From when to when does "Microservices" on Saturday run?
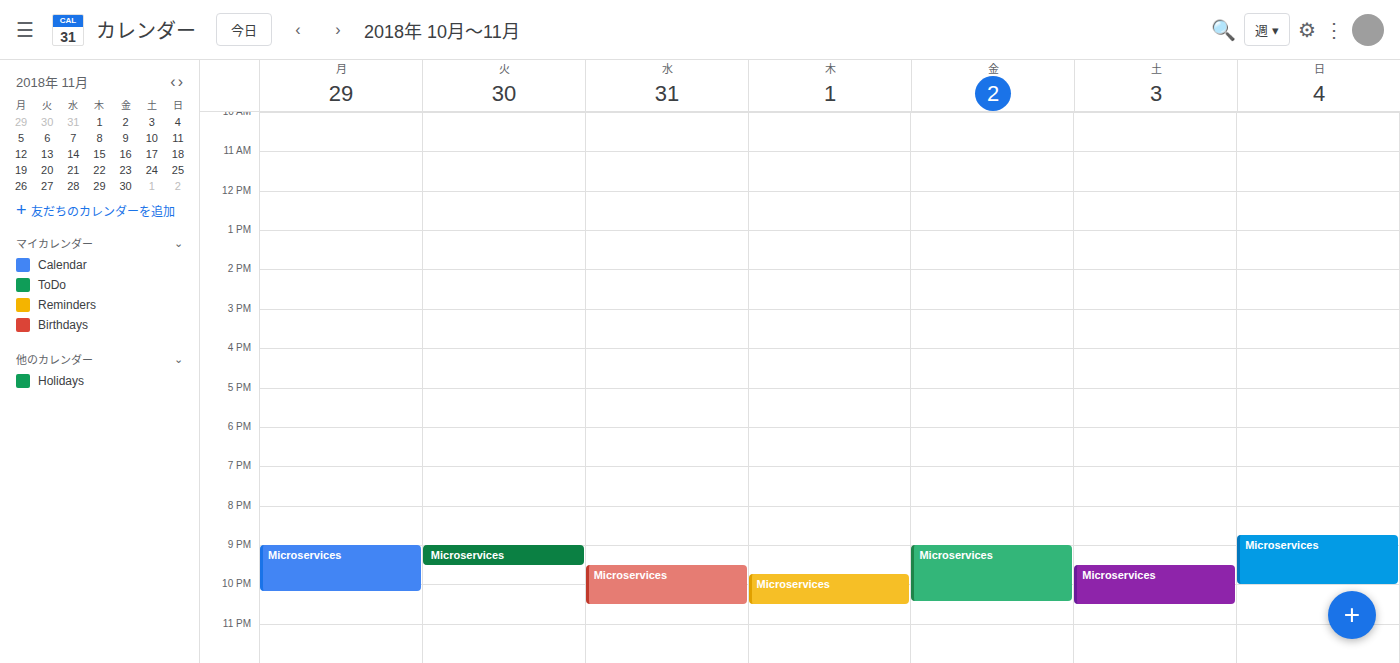
9:30 PM to 10:30 PM